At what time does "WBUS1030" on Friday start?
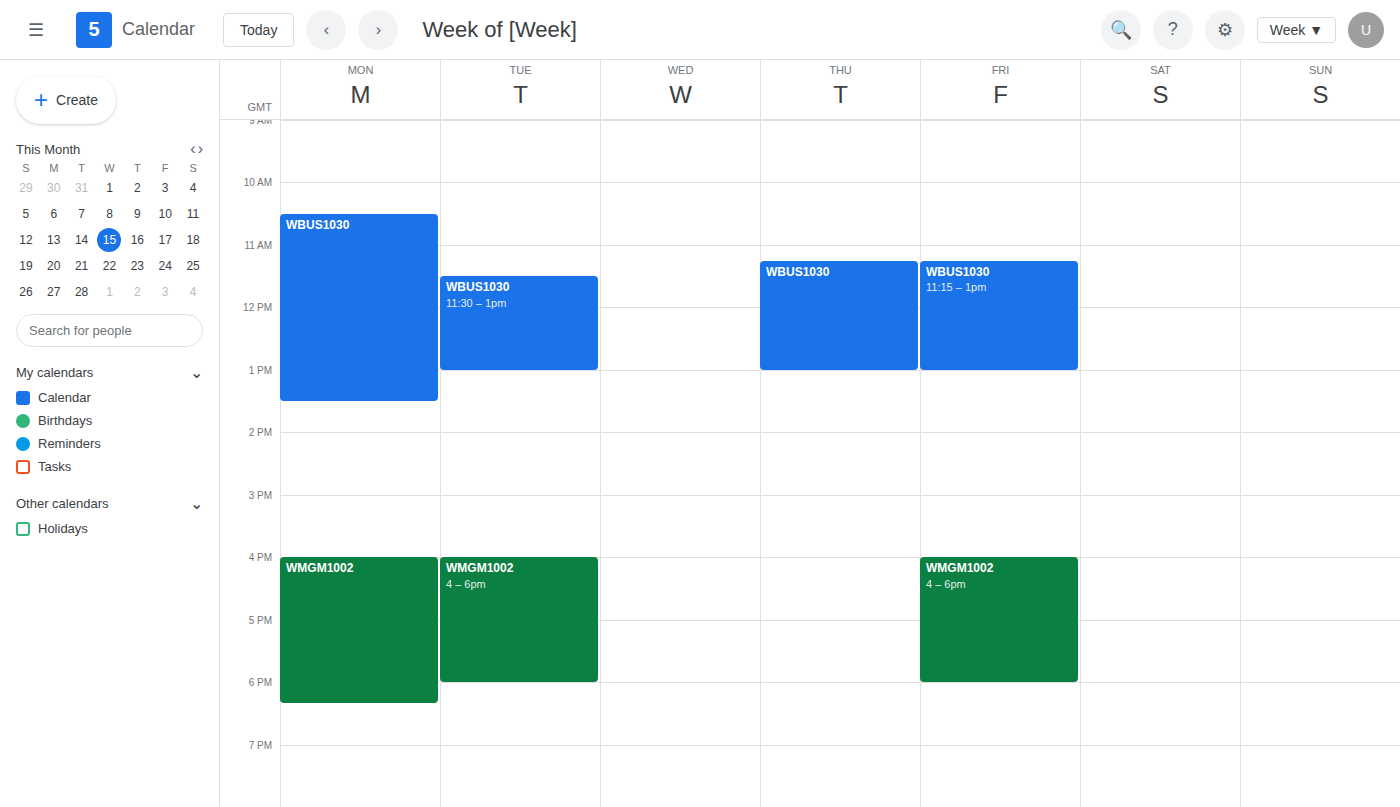
11:15 AM